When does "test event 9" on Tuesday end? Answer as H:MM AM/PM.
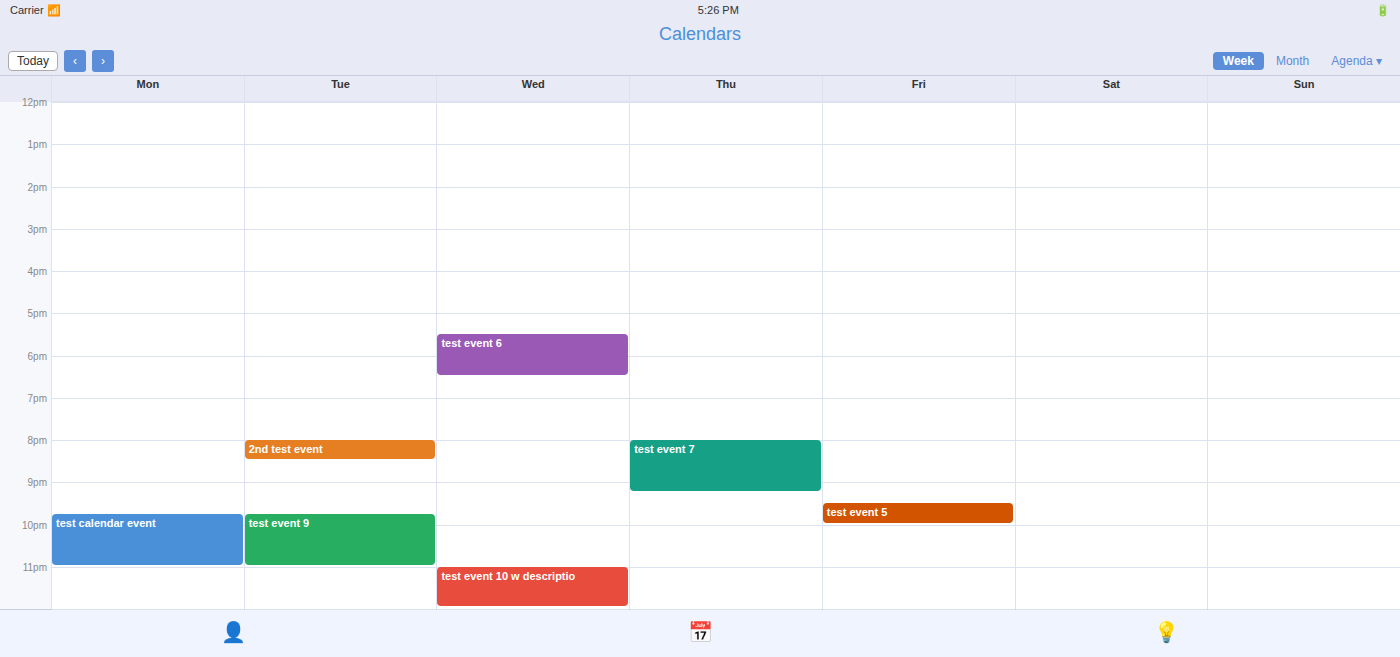
11:00 PM